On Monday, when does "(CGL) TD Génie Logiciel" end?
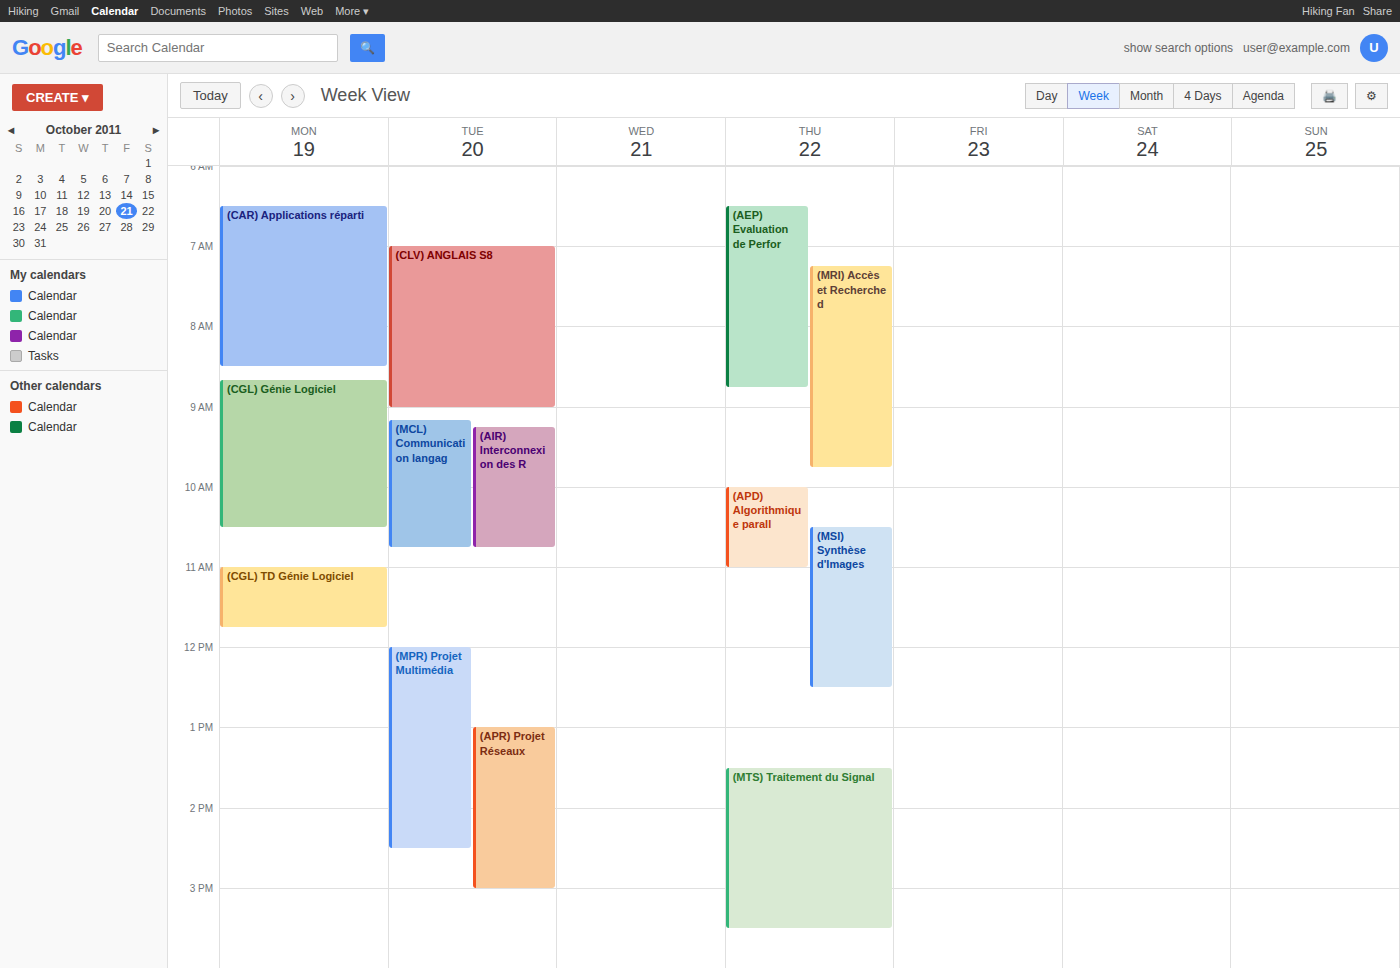
11:45 AM